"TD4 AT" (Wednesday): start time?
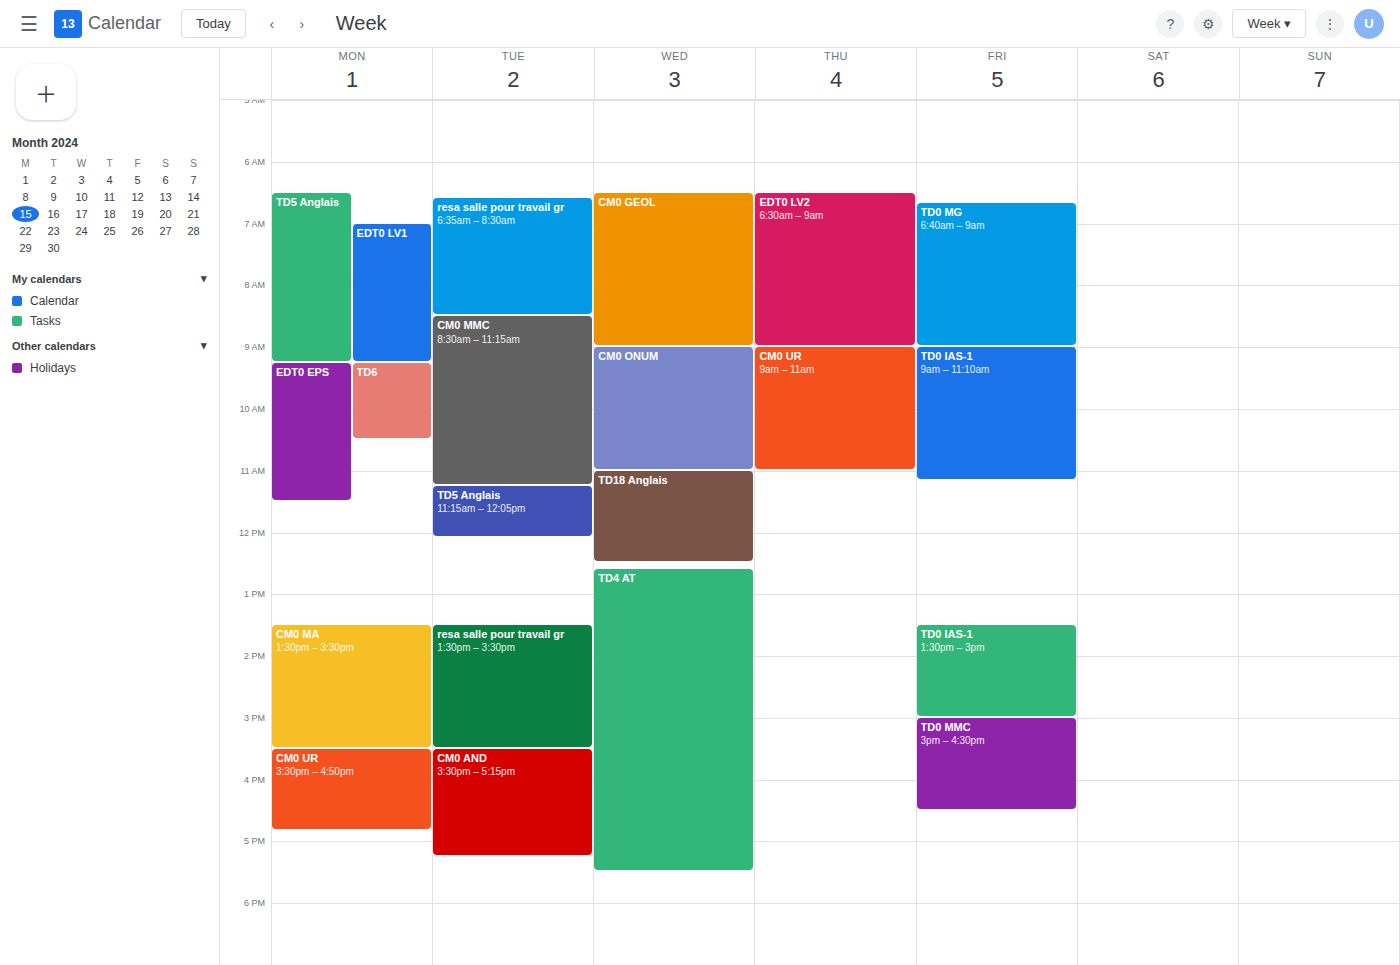
12:35 PM